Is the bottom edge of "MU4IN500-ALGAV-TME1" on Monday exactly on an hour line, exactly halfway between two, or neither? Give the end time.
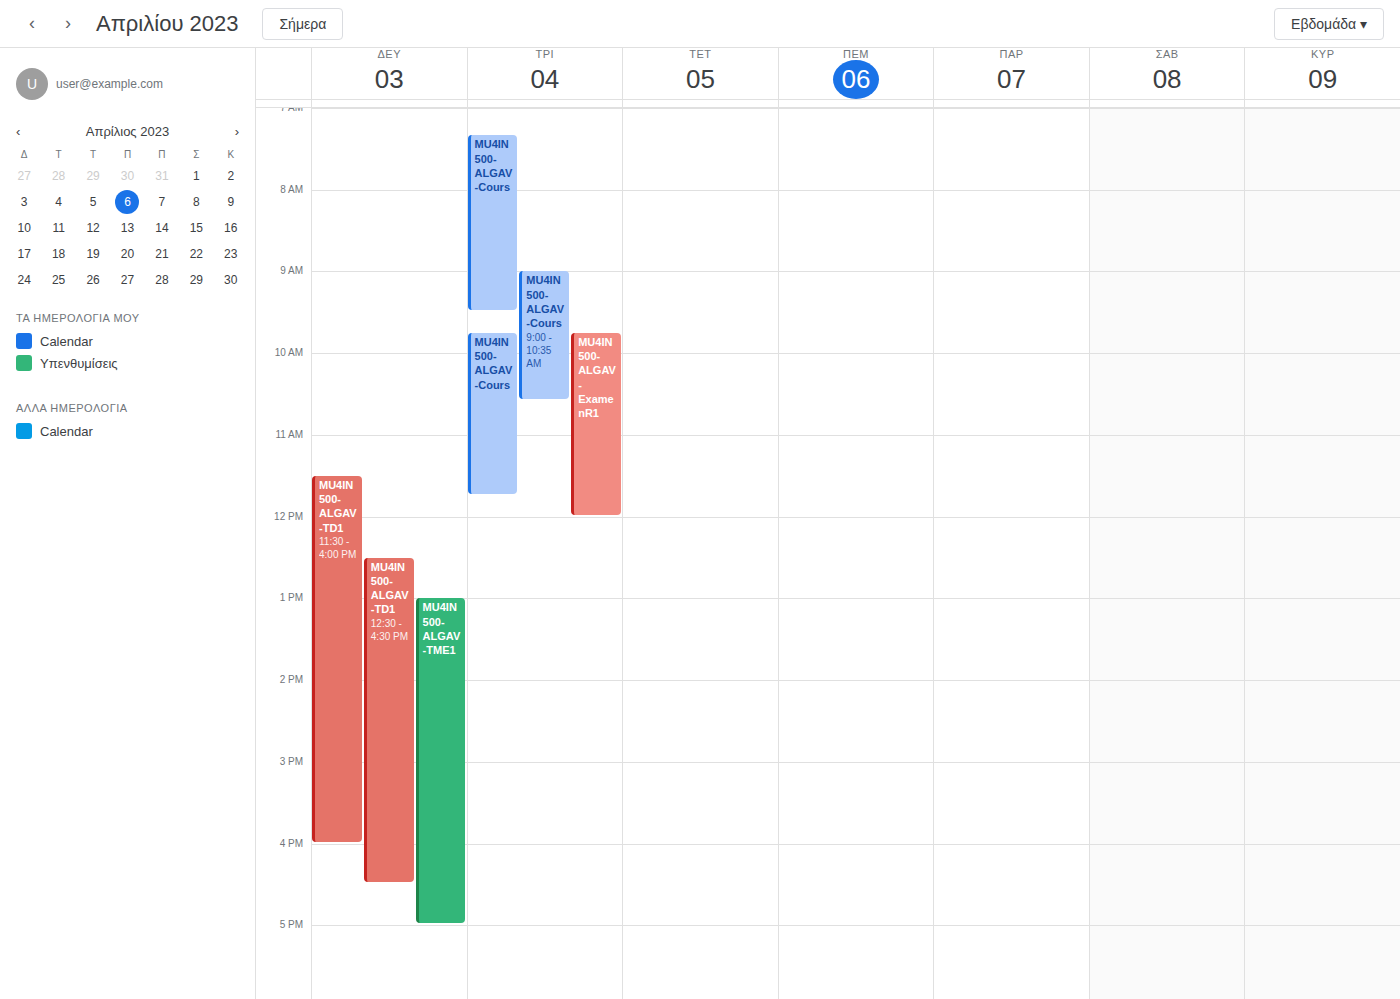
5:00 PM -- exactly on the 5 PM line.